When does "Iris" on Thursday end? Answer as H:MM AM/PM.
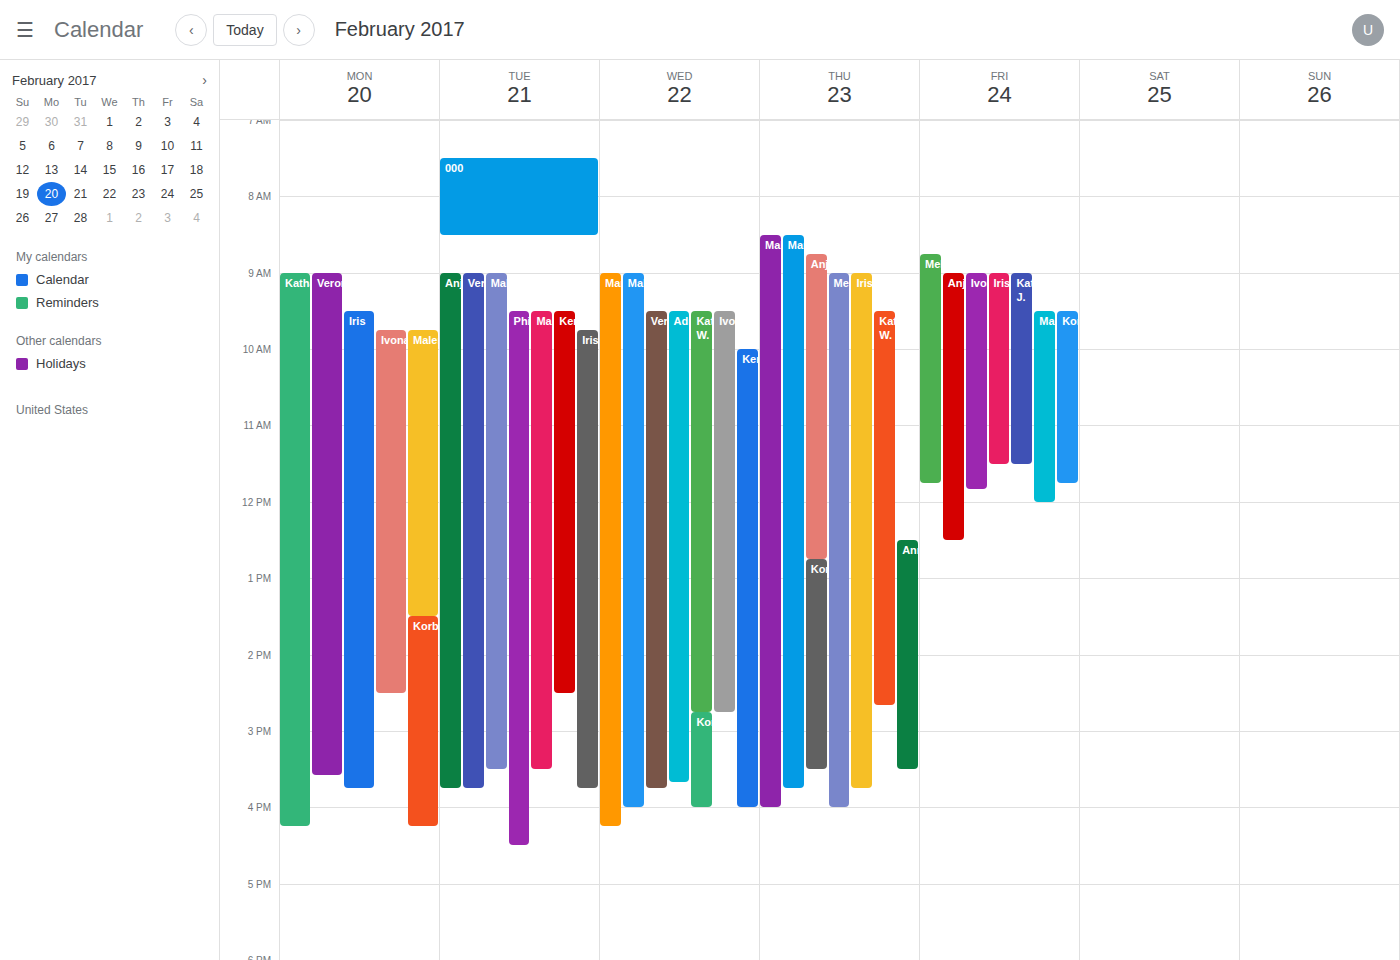
3:45 PM